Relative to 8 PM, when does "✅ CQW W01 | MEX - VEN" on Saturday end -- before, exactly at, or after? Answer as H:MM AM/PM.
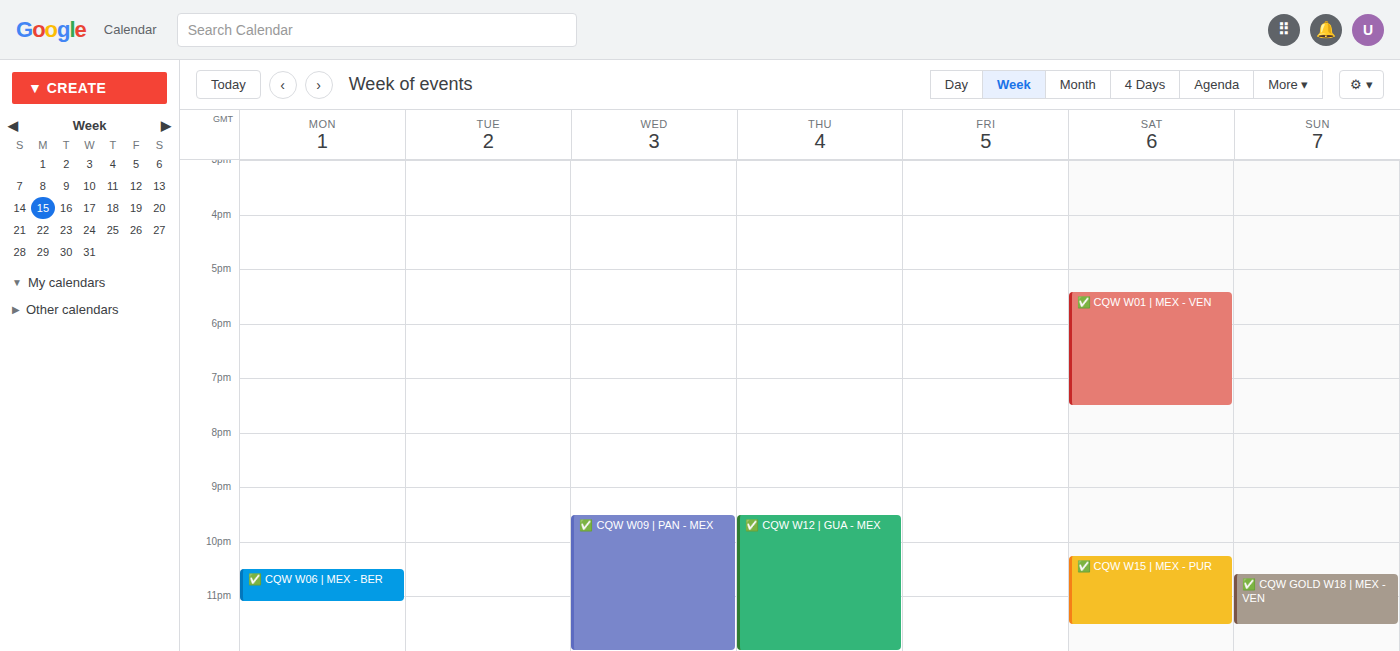
7:30 PM -- before 8 PM, 30 minutes above the 8 PM line.